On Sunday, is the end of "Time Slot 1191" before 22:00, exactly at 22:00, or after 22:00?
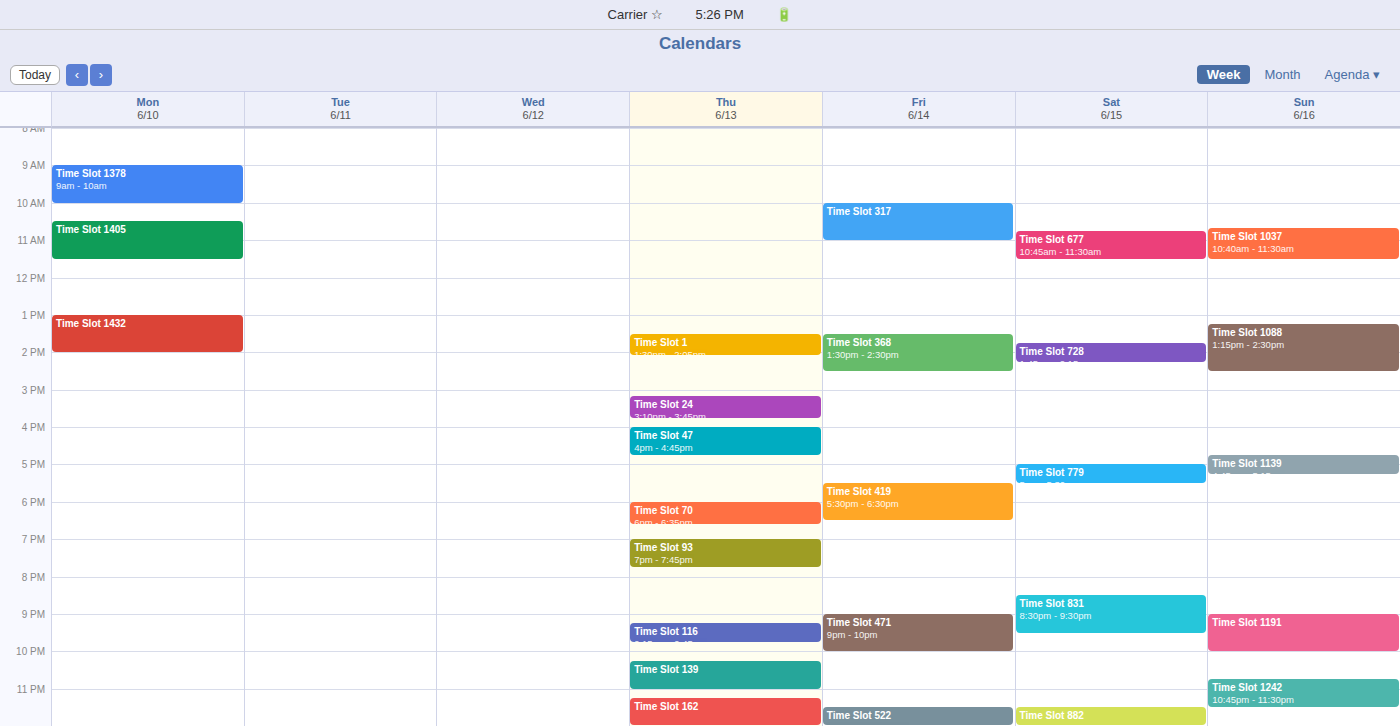
22:00 -- exactly at 22:00, on the 22:00 line.